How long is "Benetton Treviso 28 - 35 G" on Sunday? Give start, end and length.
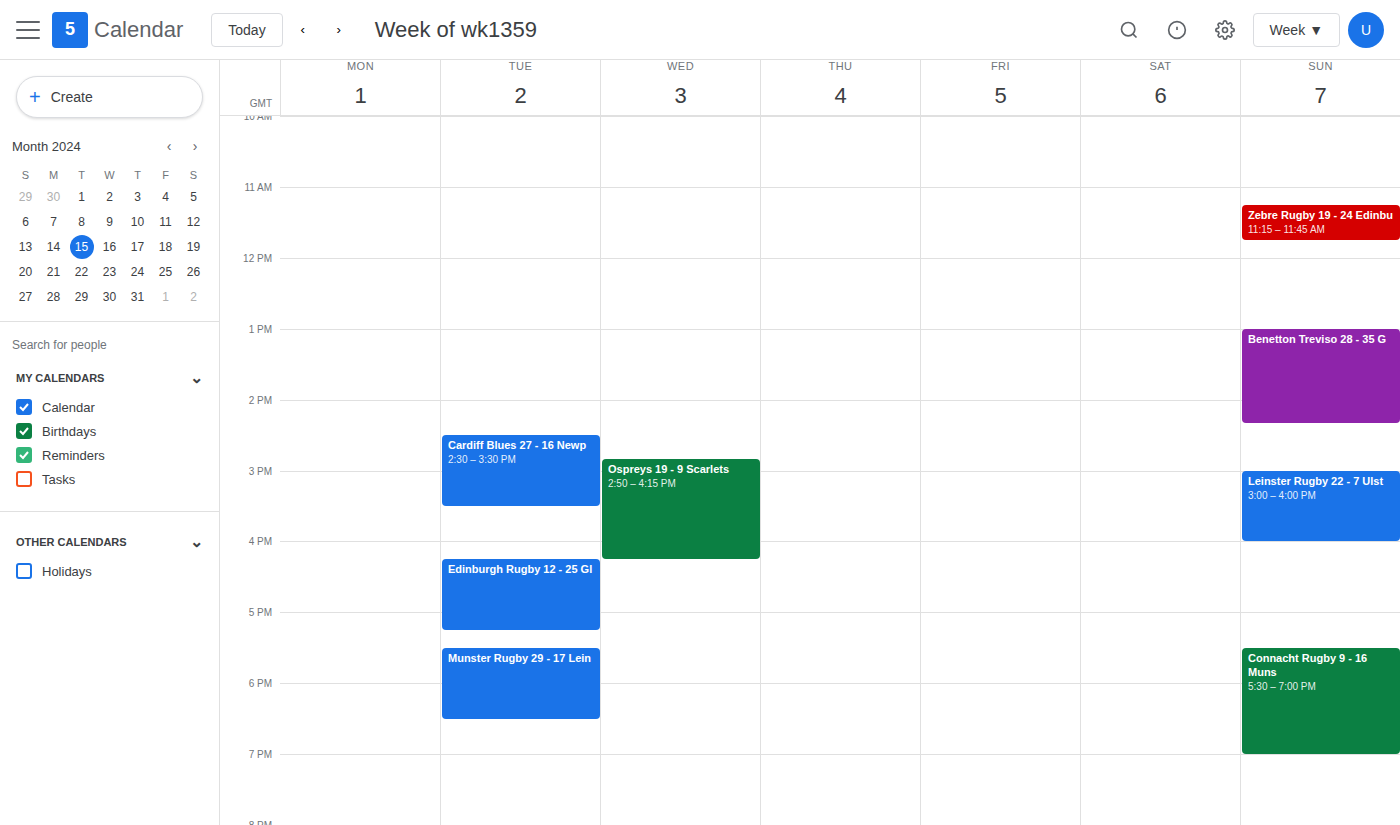
13:00 to 14:20, 1 hour 20 minutes